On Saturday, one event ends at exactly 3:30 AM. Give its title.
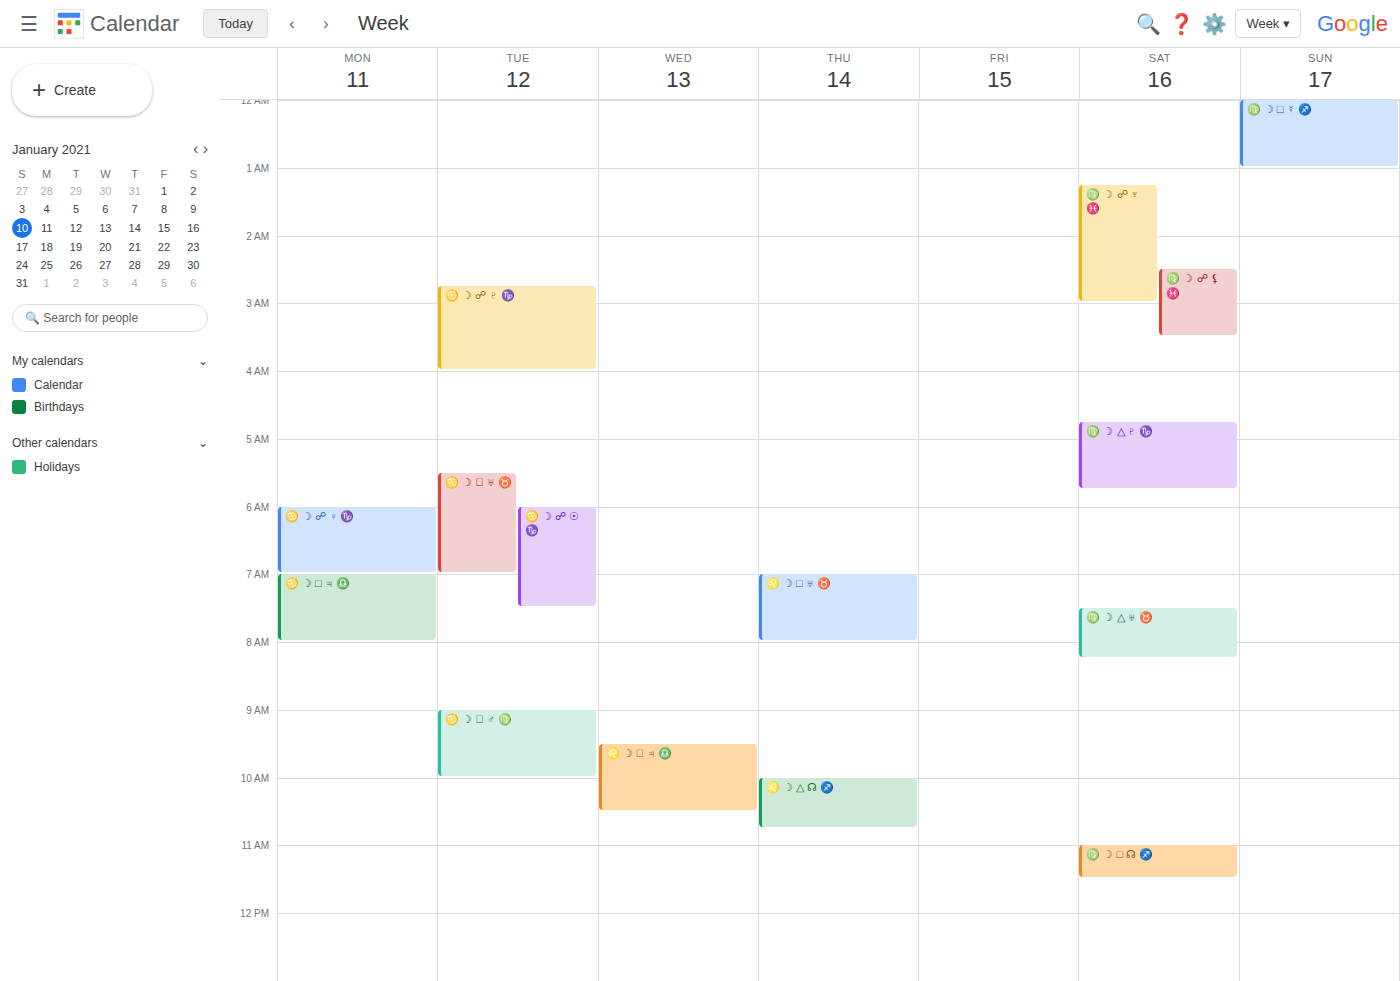
"♍️ ☽ ☍ ⚸ ♓️"